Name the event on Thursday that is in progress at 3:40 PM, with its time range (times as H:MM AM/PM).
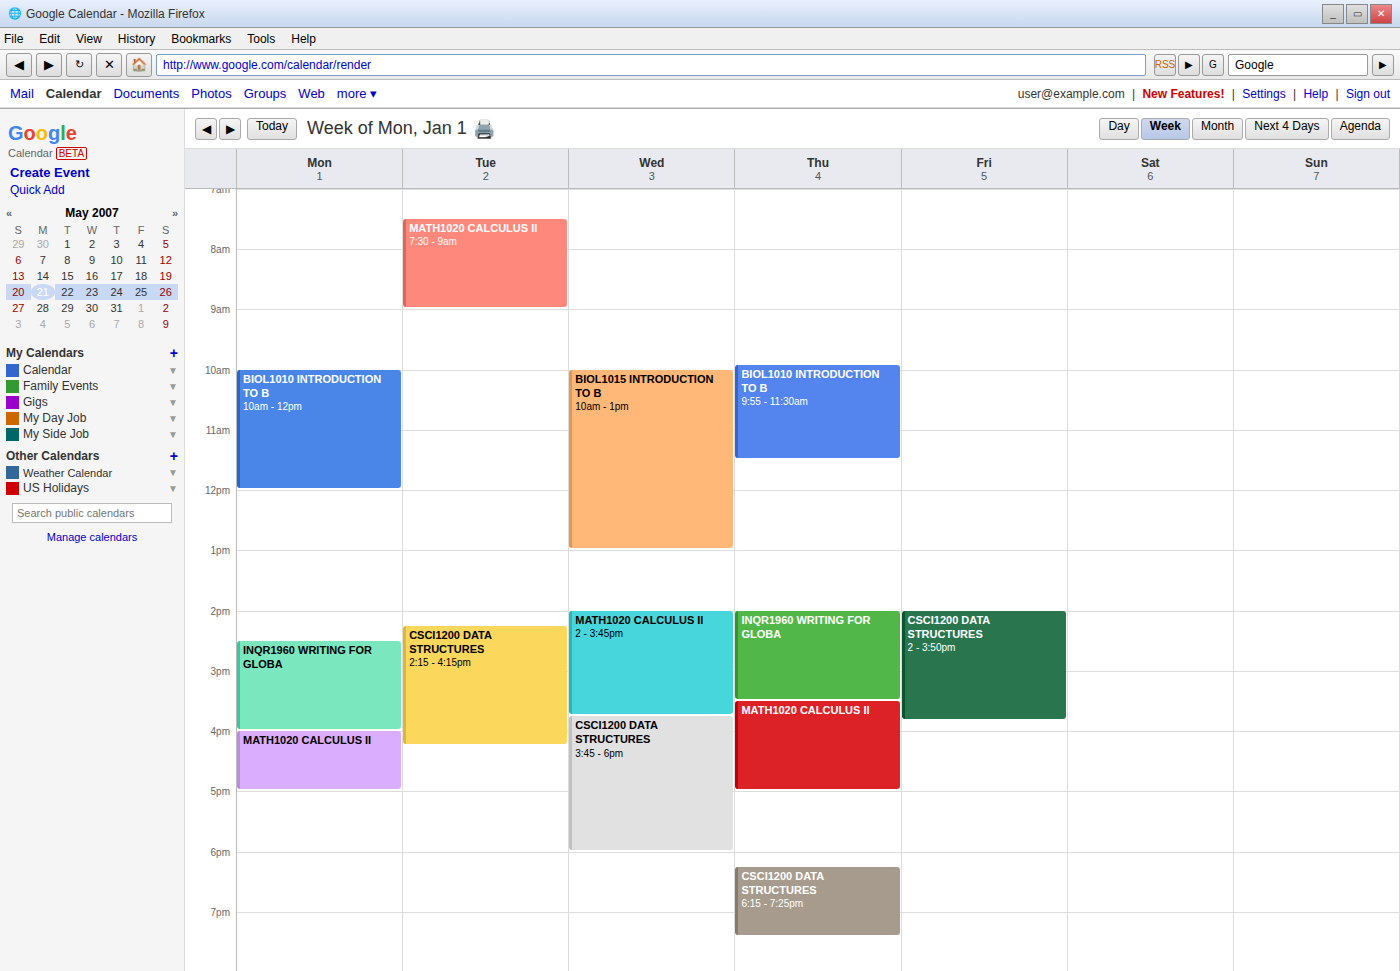
"MATH1020 CALCULUS II", 3:30 PM to 5:00 PM